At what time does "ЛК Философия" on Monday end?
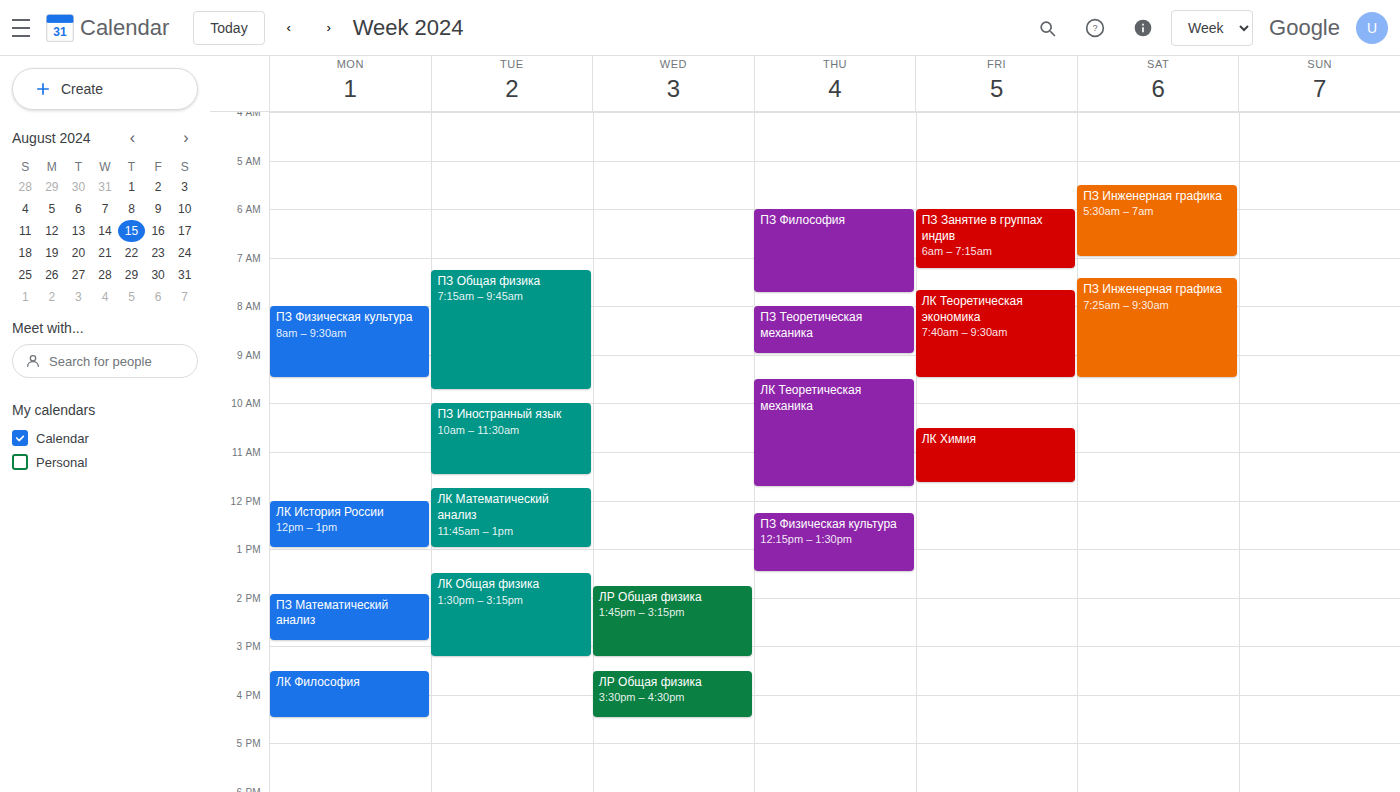
4:30 PM